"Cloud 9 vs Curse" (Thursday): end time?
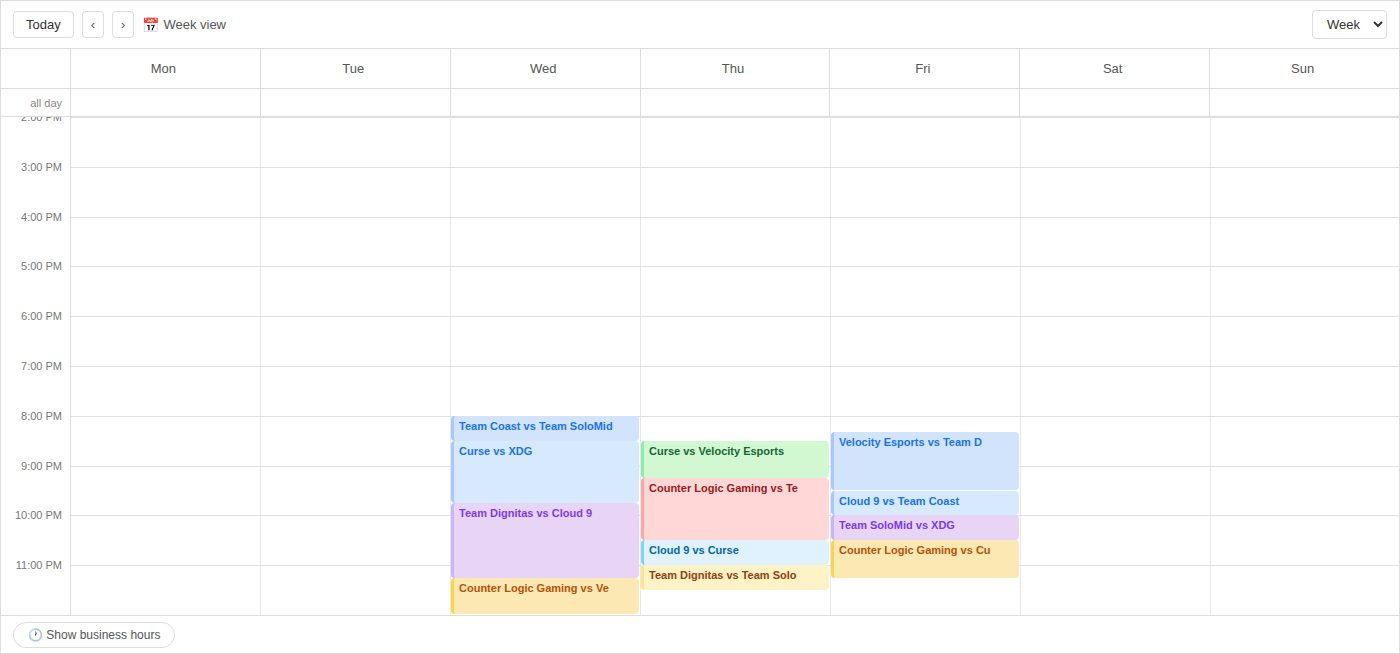
11:00 PM